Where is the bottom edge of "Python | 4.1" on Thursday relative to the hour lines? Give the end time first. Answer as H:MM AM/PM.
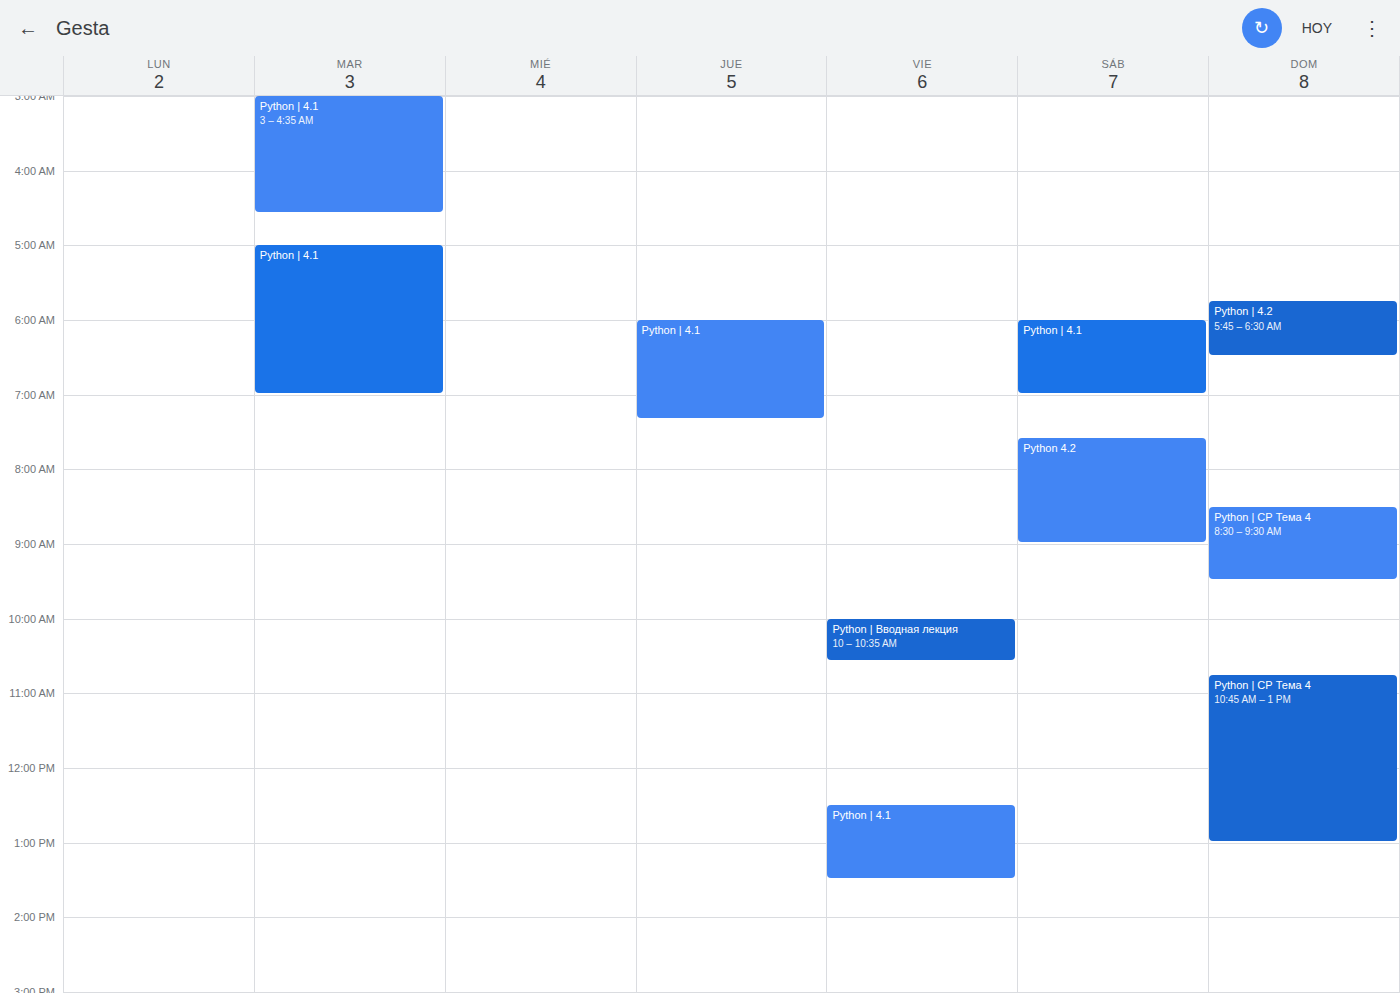
7:20 AM -- neither: 20 minutes below the 7 AM line and 40 minutes above the 8 AM line.